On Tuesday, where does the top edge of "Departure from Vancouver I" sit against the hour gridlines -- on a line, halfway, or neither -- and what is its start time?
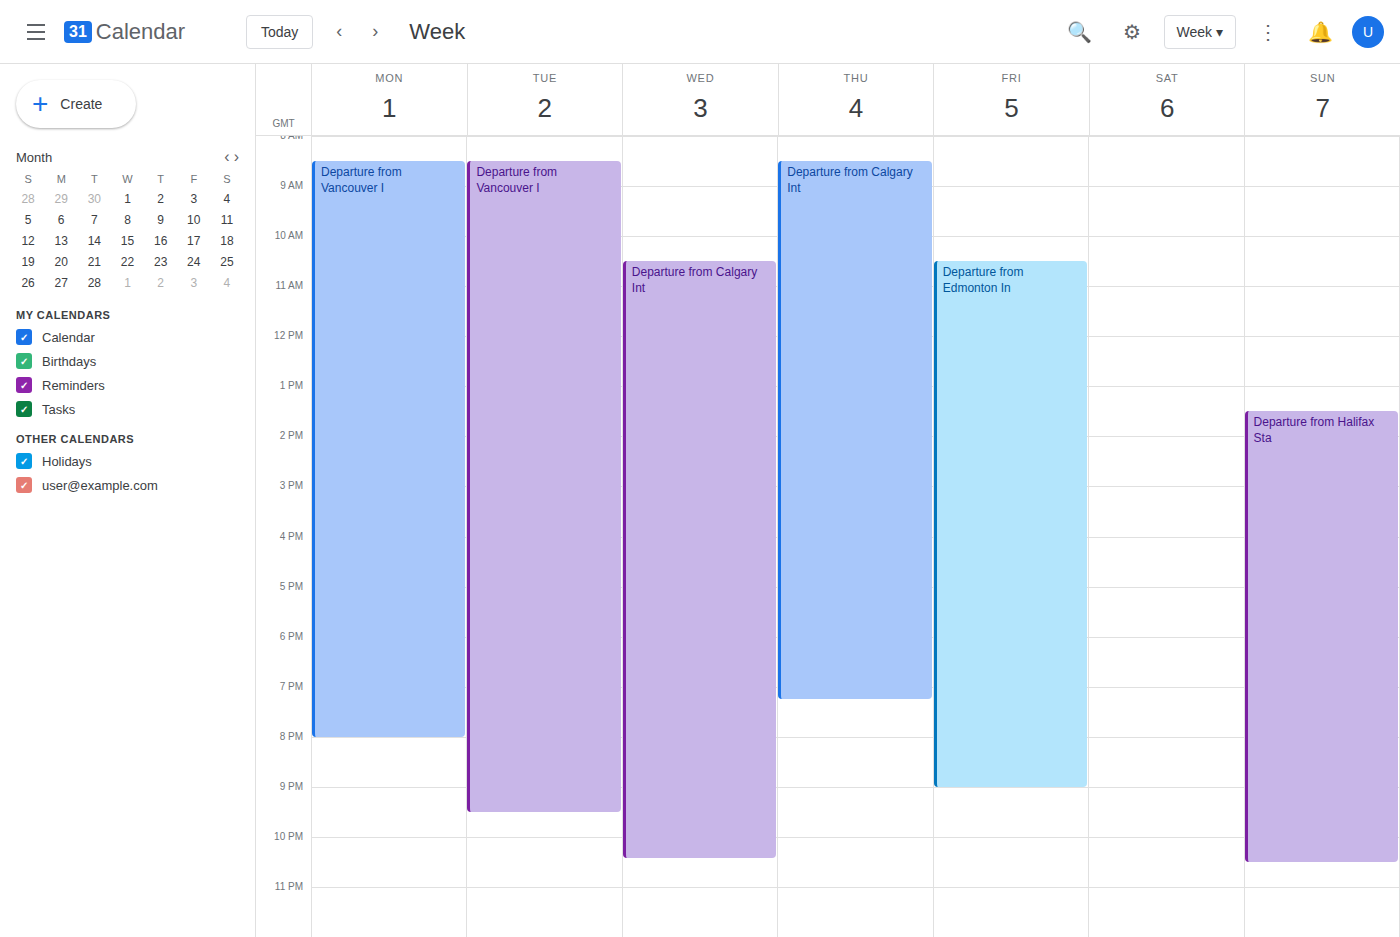
8:30 AM -- halfway between the 8 AM and 9 AM lines.